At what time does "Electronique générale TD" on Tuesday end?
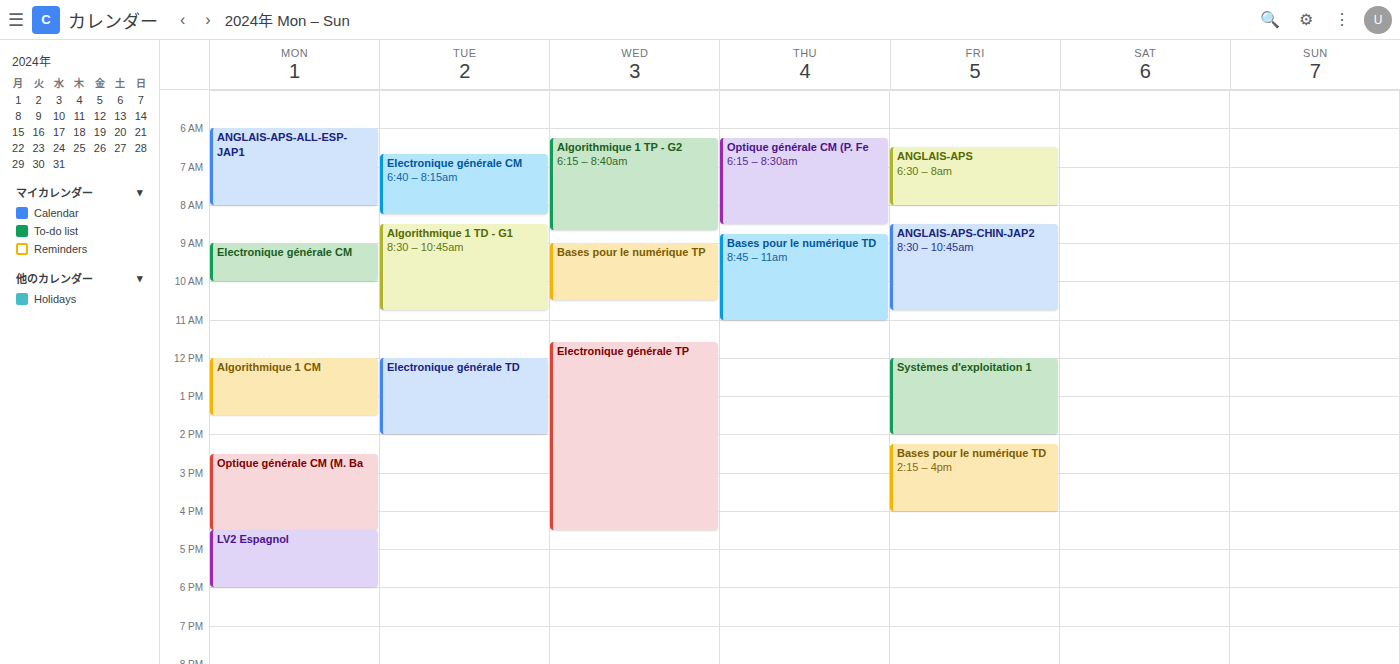
2:00 PM